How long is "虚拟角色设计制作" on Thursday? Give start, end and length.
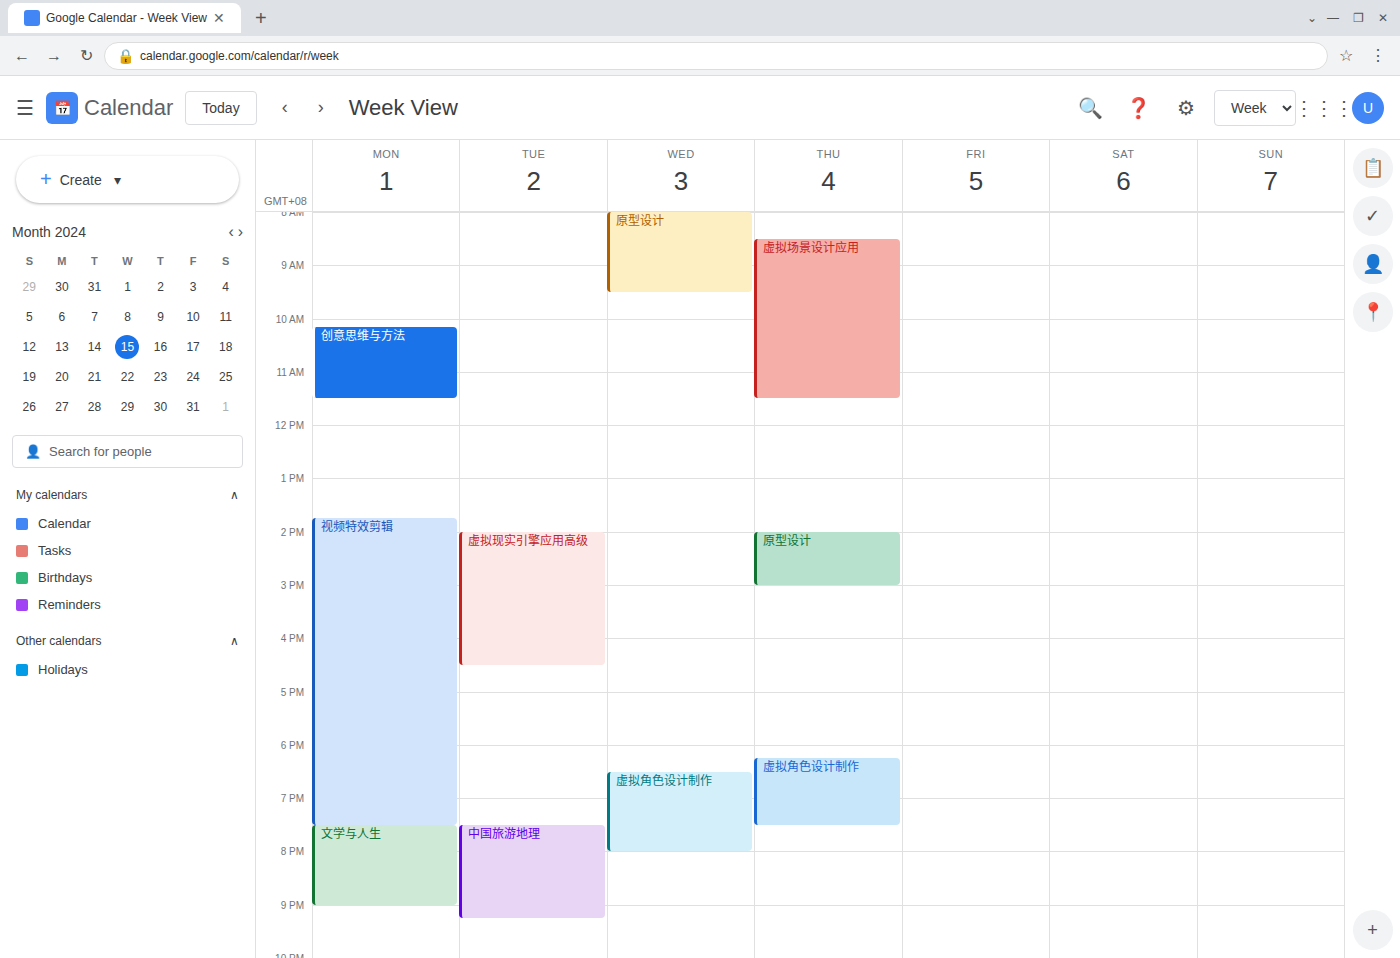
6:15 PM to 7:30 PM, 1 hour 15 minutes